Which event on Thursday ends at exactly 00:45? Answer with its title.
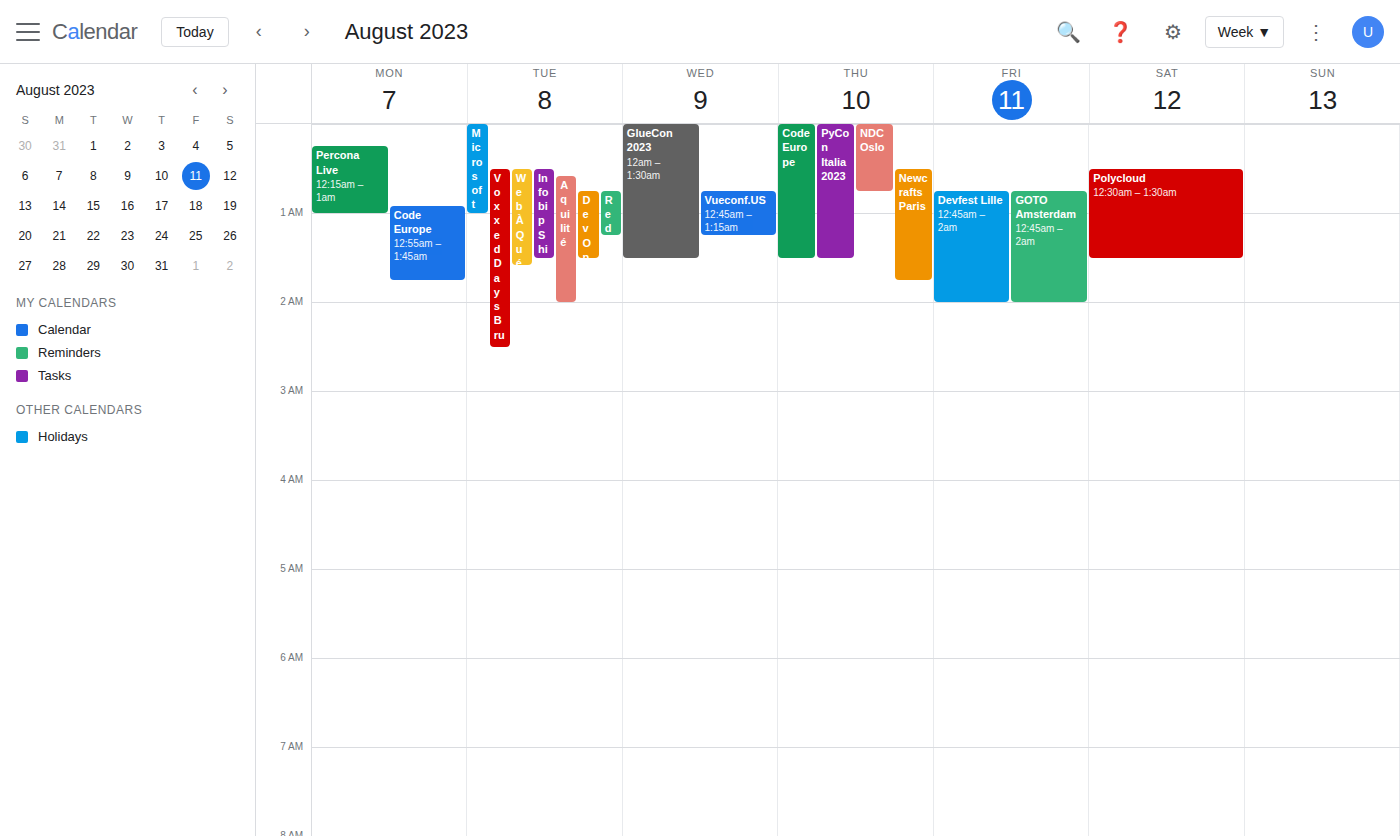
"NDC Oslo"